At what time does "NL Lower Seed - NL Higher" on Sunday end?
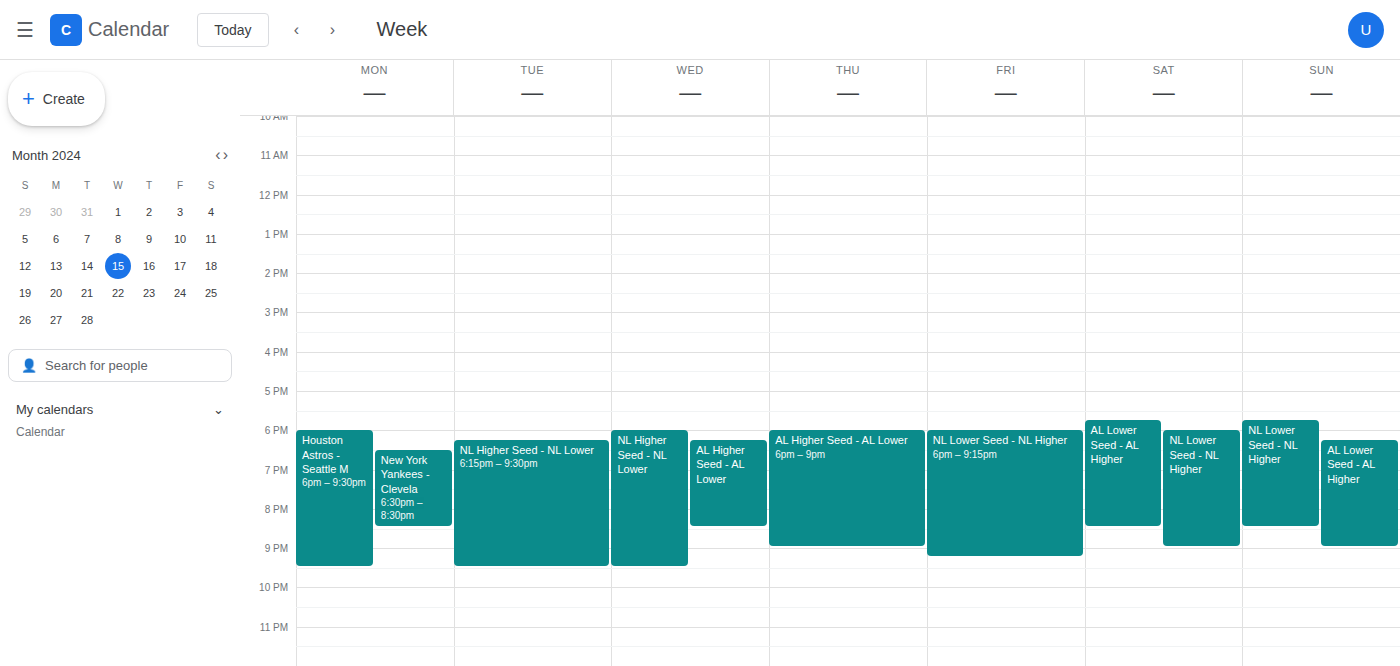
8:30 PM